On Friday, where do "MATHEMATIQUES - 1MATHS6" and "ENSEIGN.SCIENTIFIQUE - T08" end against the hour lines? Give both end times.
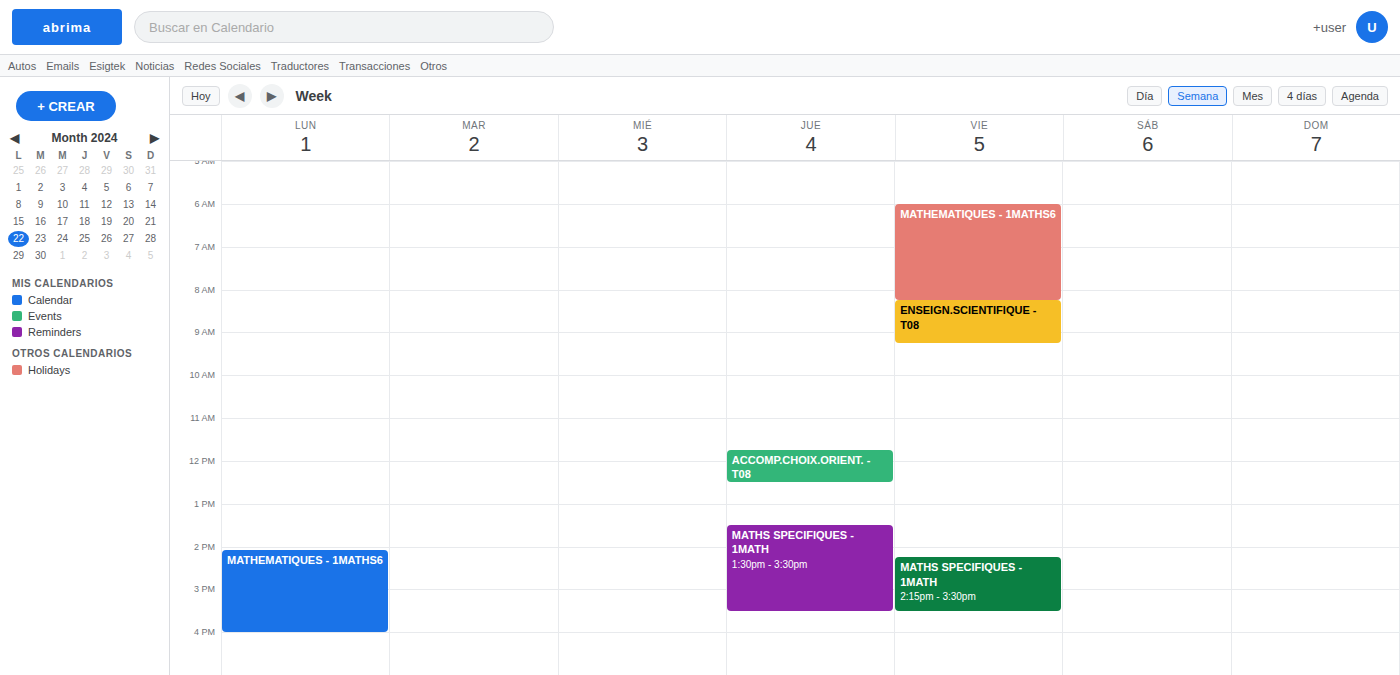
"MATHEMATIQUES - 1MATHS6": 8:15 AM, neither: a quarter of the way from the 8 AM line to the 9 AM line. "ENSEIGN.SCIENTIFIQUE - T08": 9:15 AM, neither: a quarter of the way from the 9 AM line to the 10 AM line.